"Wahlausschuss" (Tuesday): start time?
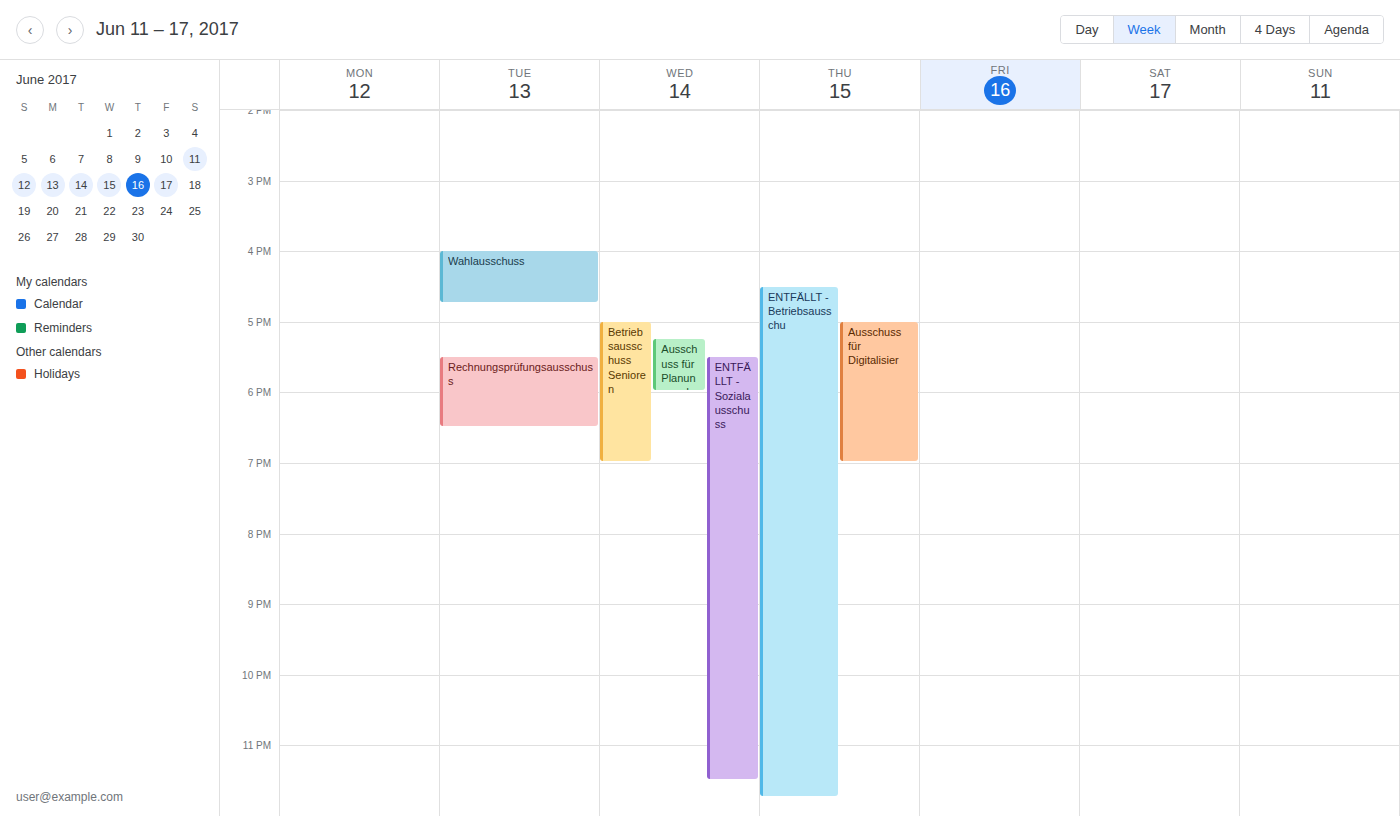
4:00 PM